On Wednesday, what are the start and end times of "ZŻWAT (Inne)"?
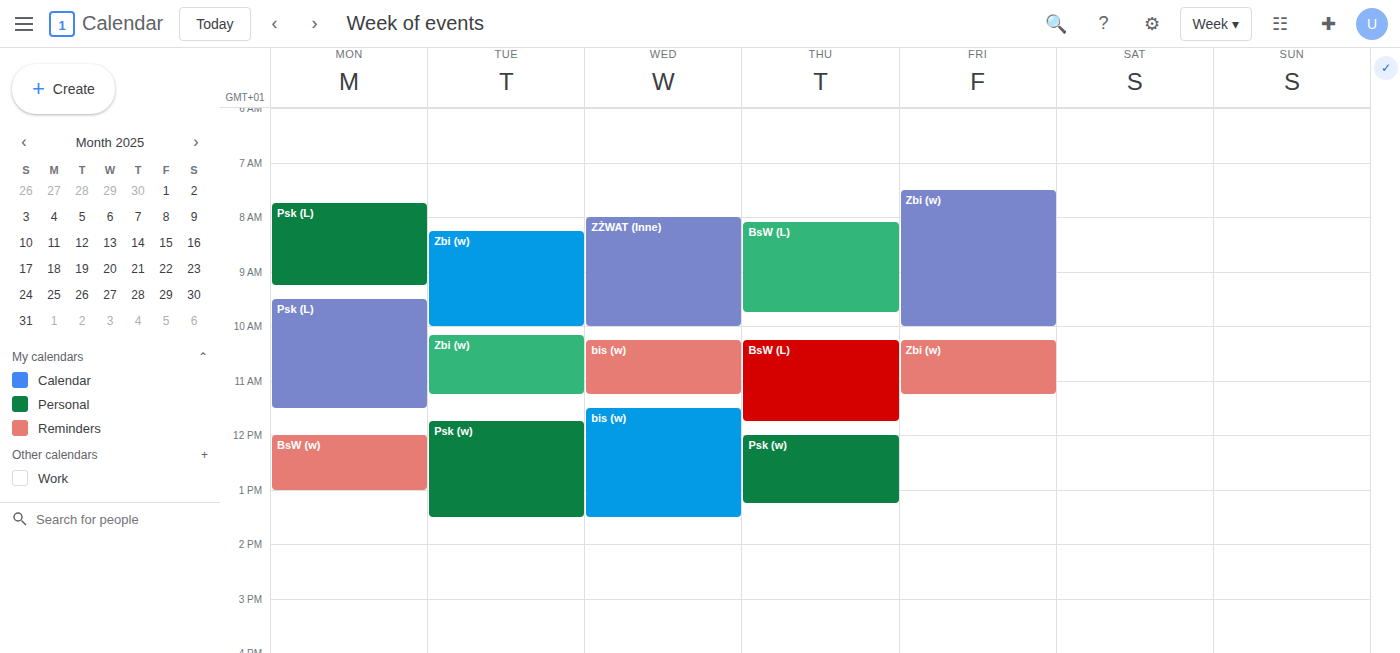
8:00 AM to 10:00 AM